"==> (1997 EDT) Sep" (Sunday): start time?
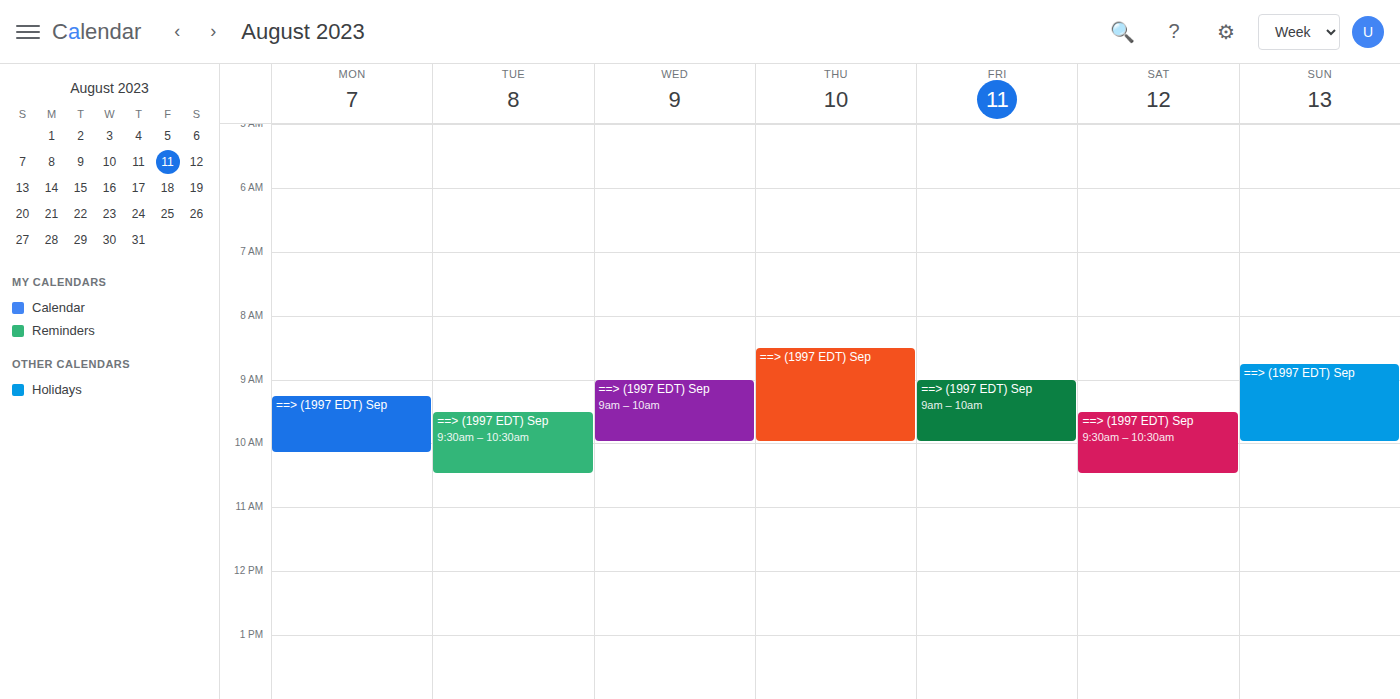
8:45 AM